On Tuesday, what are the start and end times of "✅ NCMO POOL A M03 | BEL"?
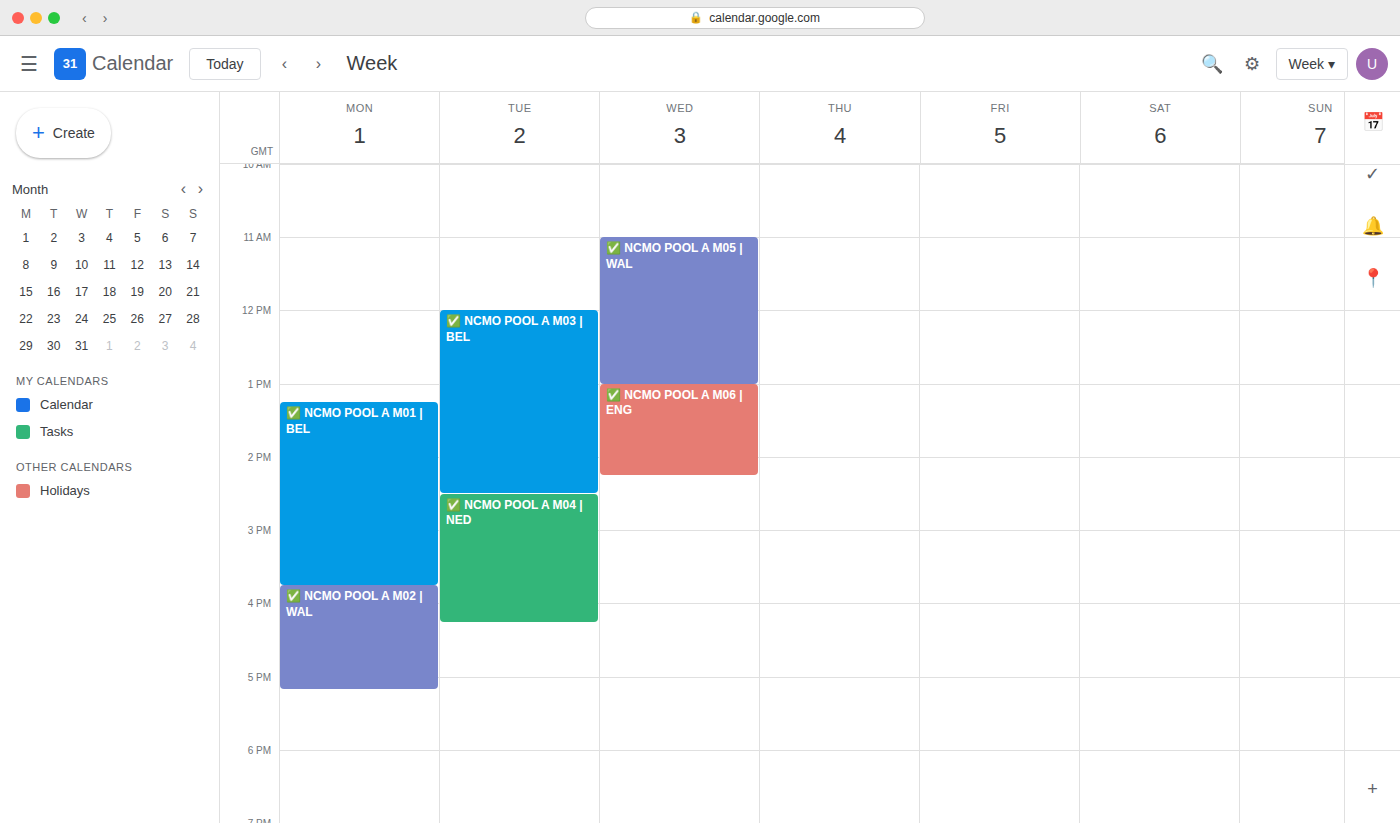
12:00 to 14:30